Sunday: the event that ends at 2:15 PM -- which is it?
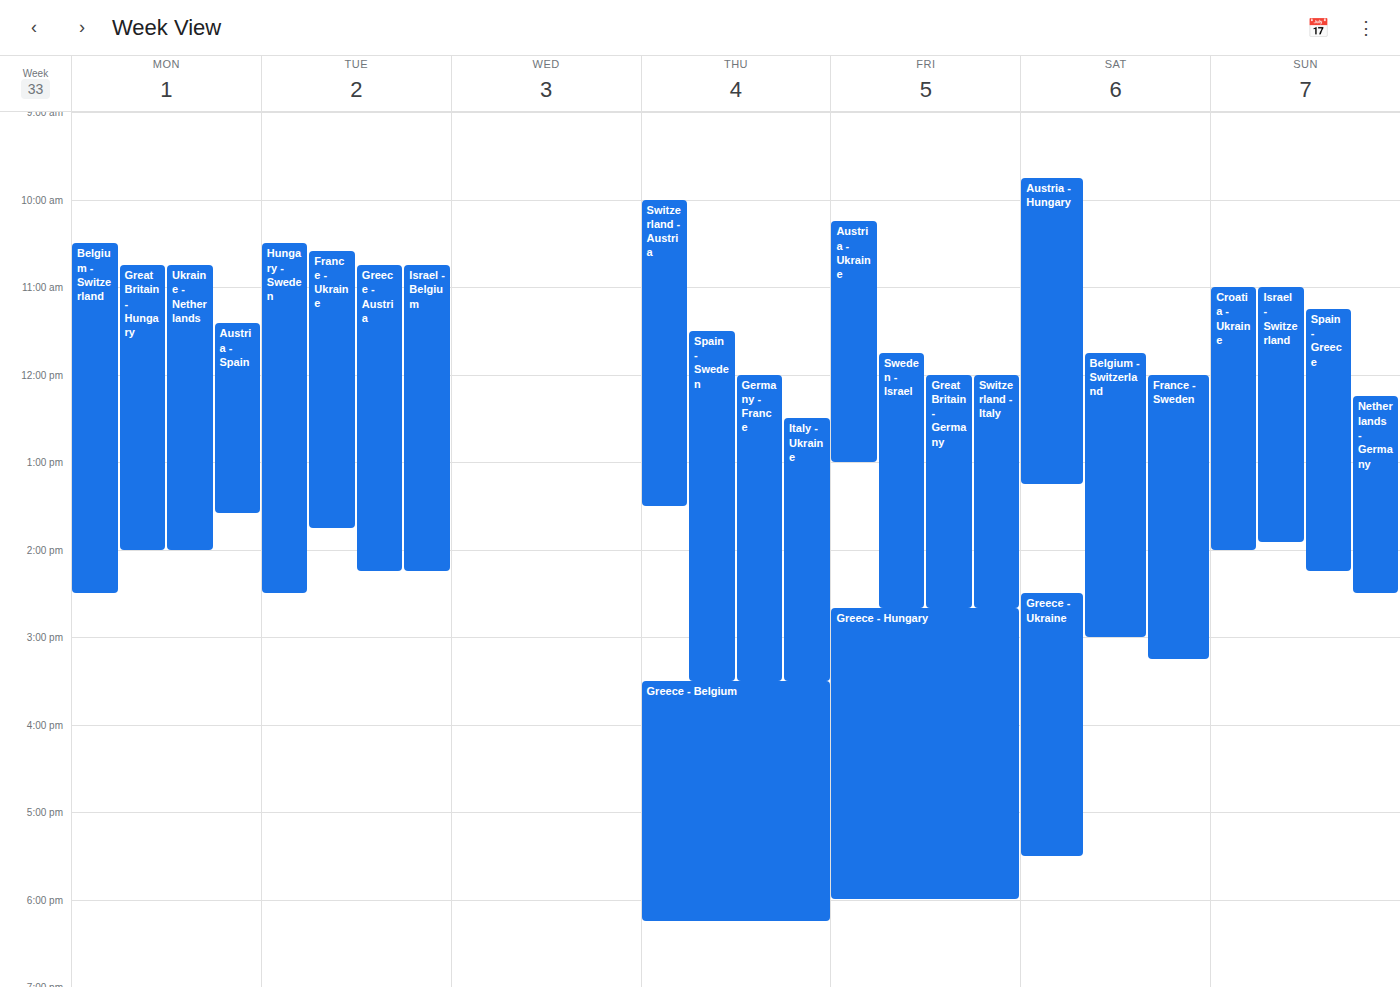
"Spain - Greece"